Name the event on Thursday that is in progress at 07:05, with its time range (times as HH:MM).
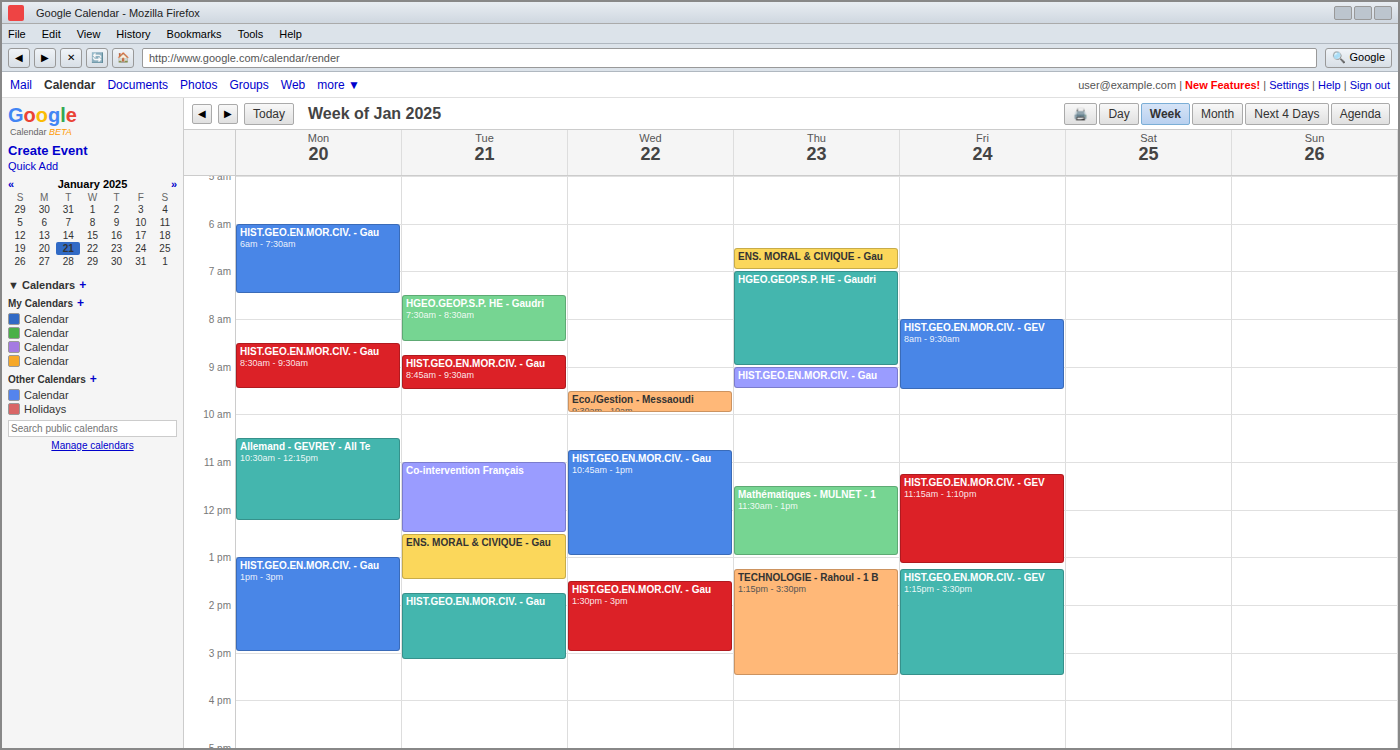
"HGEO.GEOP.S.P. HE - Gaudri", 07:00 to 09:00